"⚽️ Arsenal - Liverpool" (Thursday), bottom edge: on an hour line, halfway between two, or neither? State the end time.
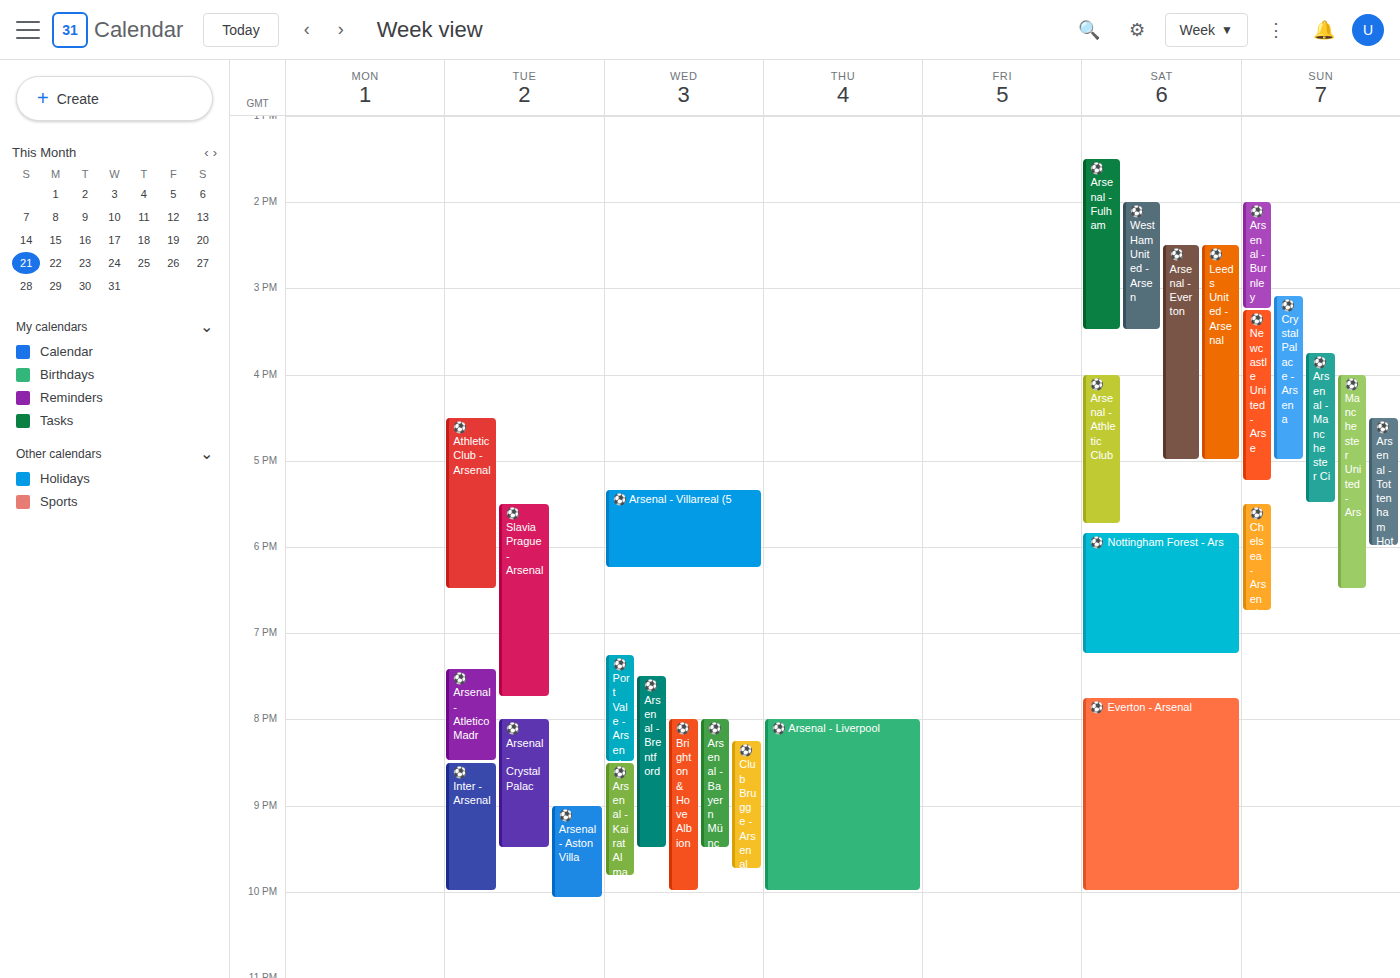
10:00 PM -- exactly on the 10 PM line.